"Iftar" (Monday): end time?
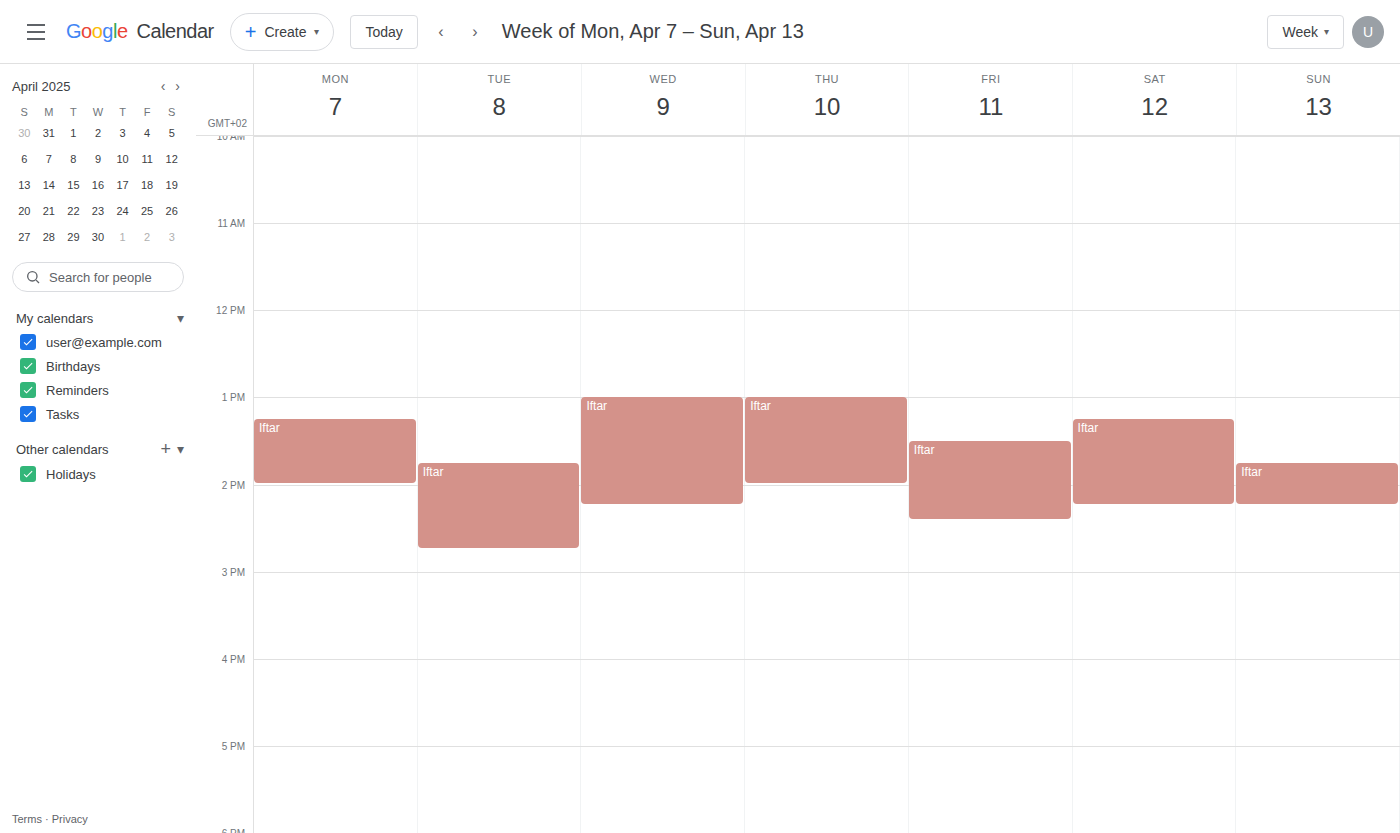
2:00 PM